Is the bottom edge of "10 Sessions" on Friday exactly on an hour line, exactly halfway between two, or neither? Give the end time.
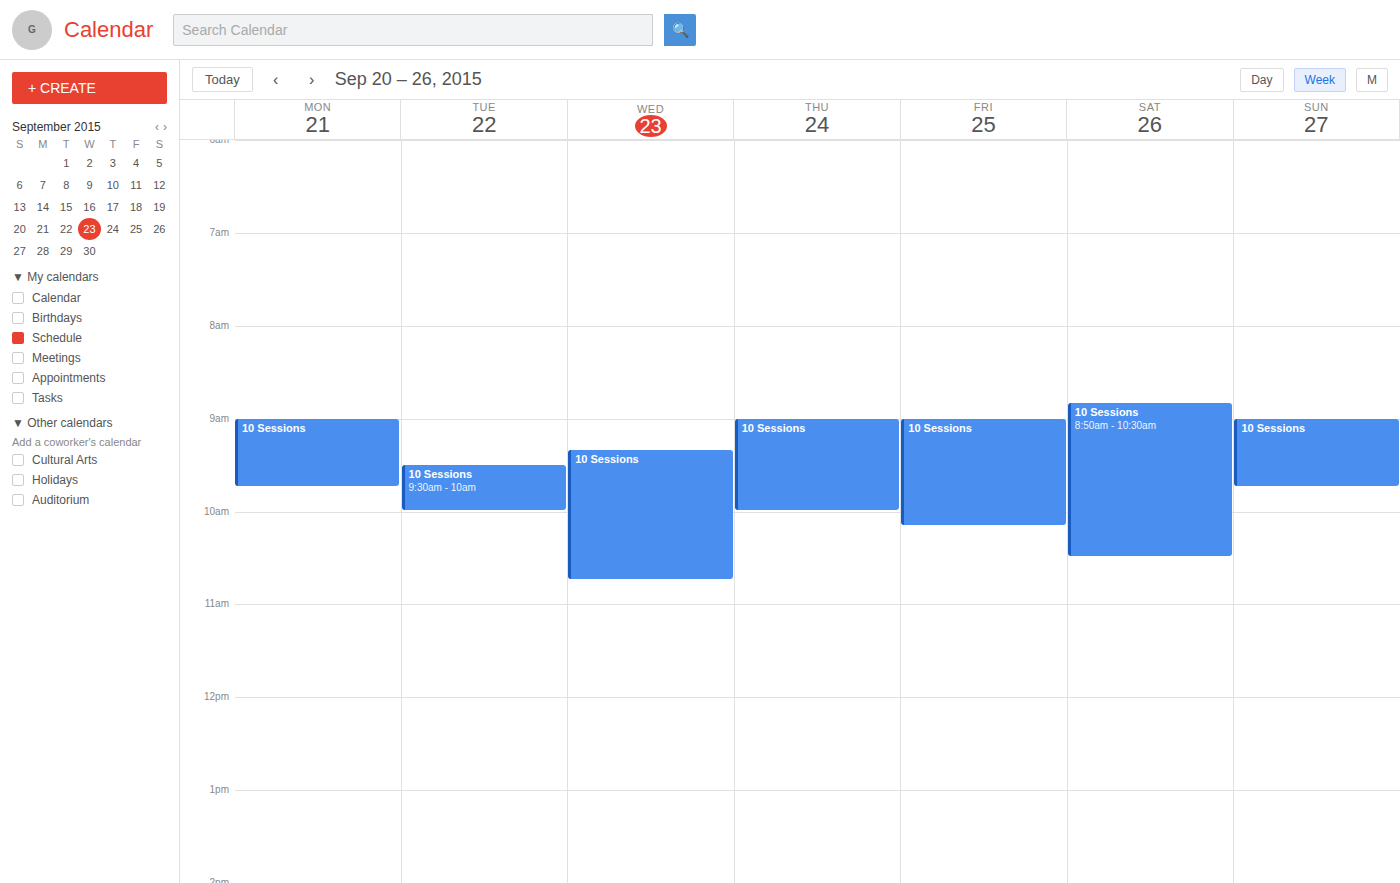
10:10 AM -- neither: 10 minutes below the 10 AM line and 50 minutes above the 11 AM line.